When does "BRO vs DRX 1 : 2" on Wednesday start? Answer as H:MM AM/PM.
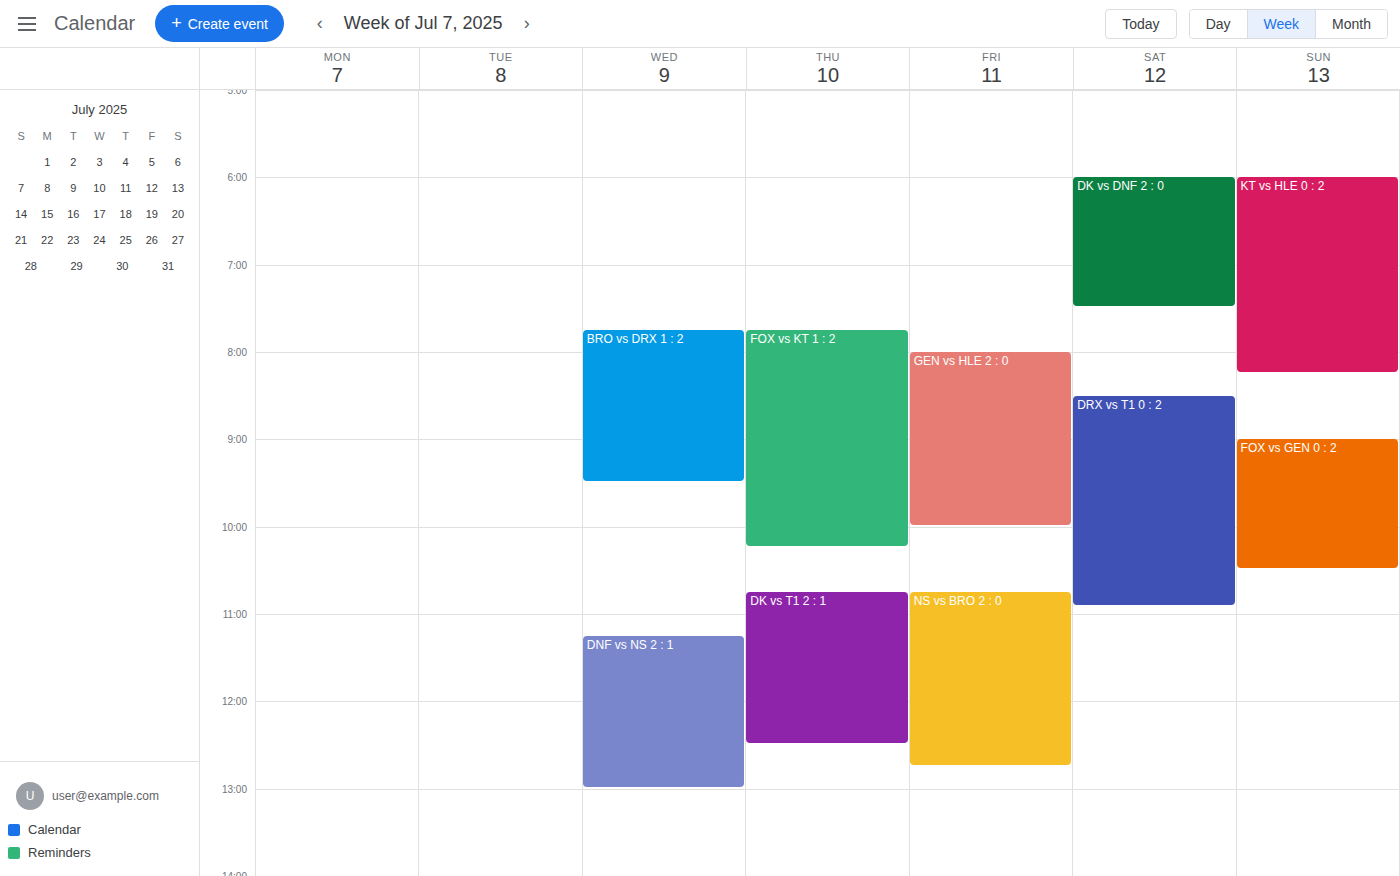
7:45 AM